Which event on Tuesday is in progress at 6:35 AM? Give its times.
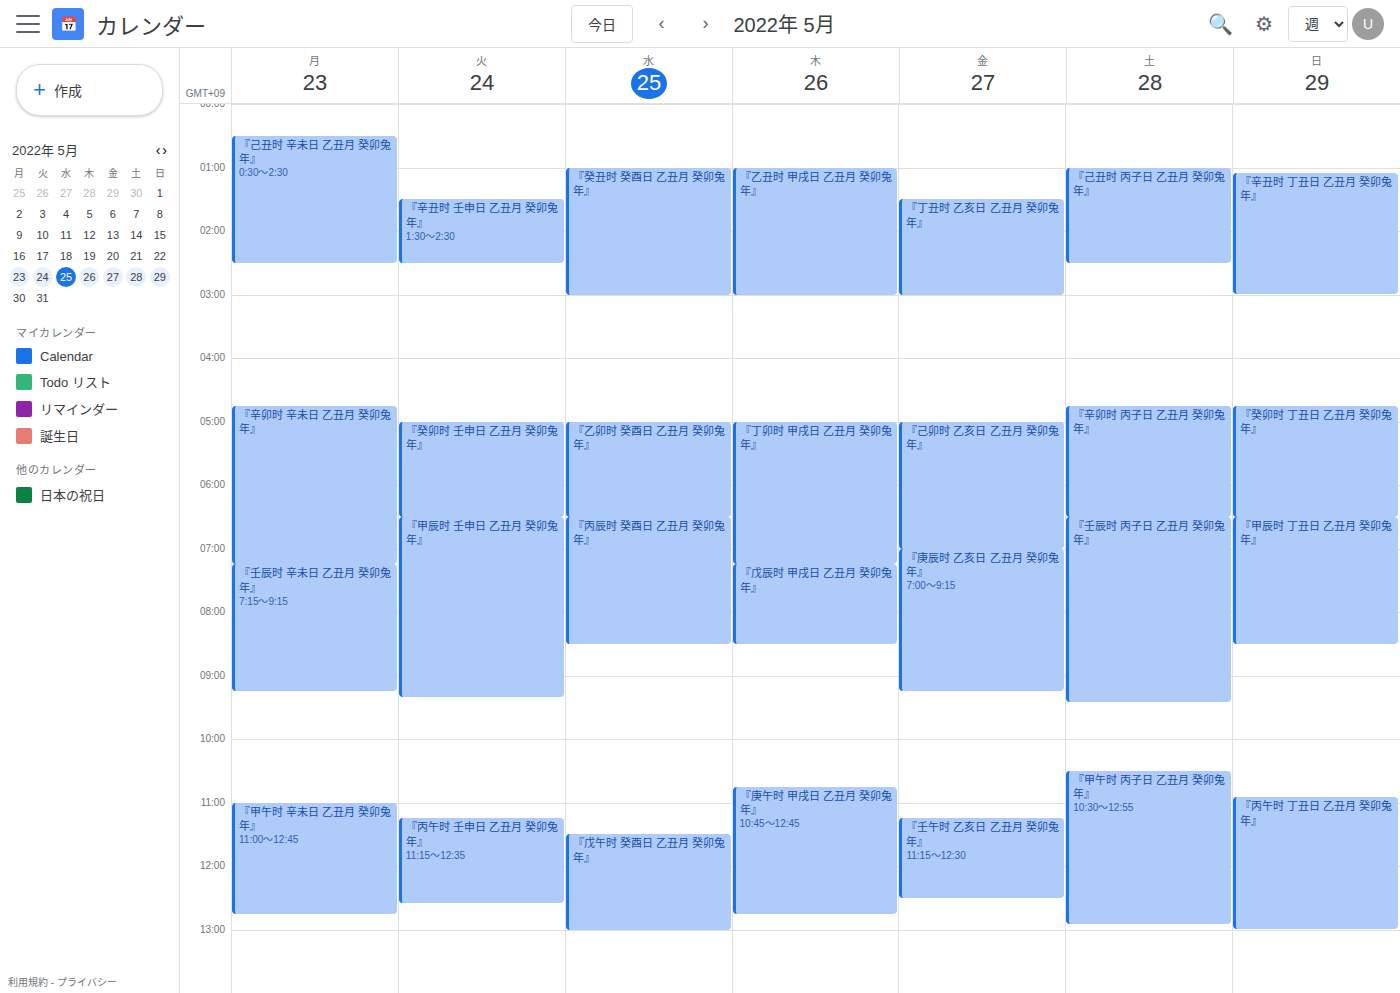
"『甲辰时 壬申日 乙丑月 癸卯兔年』", 6:30 AM to 9:20 AM